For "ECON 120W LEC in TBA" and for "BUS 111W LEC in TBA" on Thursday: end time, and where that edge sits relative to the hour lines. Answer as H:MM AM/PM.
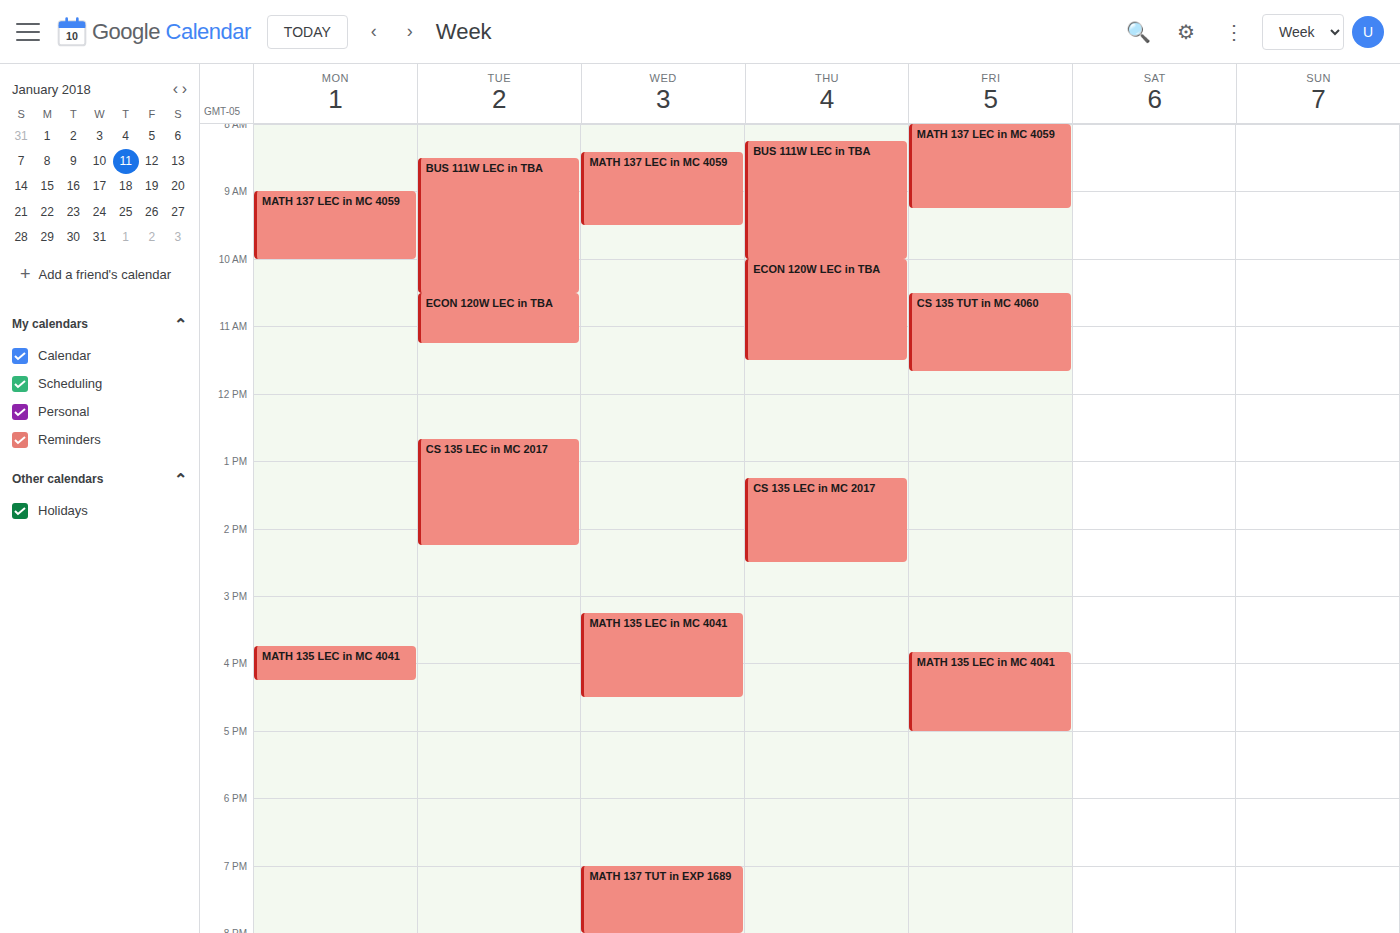
"ECON 120W LEC in TBA": 11:30 AM, halfway between the 11 AM and 12 PM lines. "BUS 111W LEC in TBA": 10:00 AM, exactly on the 10 AM line.